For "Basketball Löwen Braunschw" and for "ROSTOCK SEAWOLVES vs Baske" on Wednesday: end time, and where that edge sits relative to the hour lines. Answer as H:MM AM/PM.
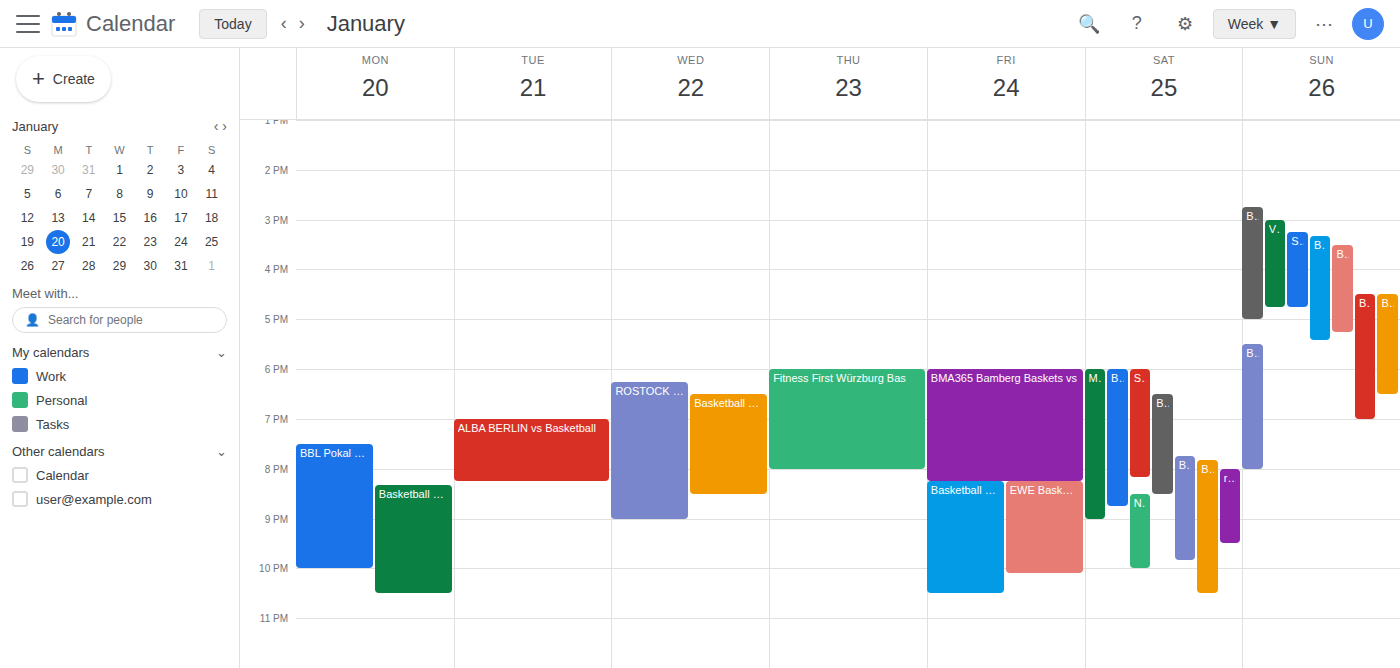
"Basketball Löwen Braunschw": 8:30 PM, halfway between the 8 PM and 9 PM lines. "ROSTOCK SEAWOLVES vs Baske": 9:00 PM, exactly on the 9 PM line.